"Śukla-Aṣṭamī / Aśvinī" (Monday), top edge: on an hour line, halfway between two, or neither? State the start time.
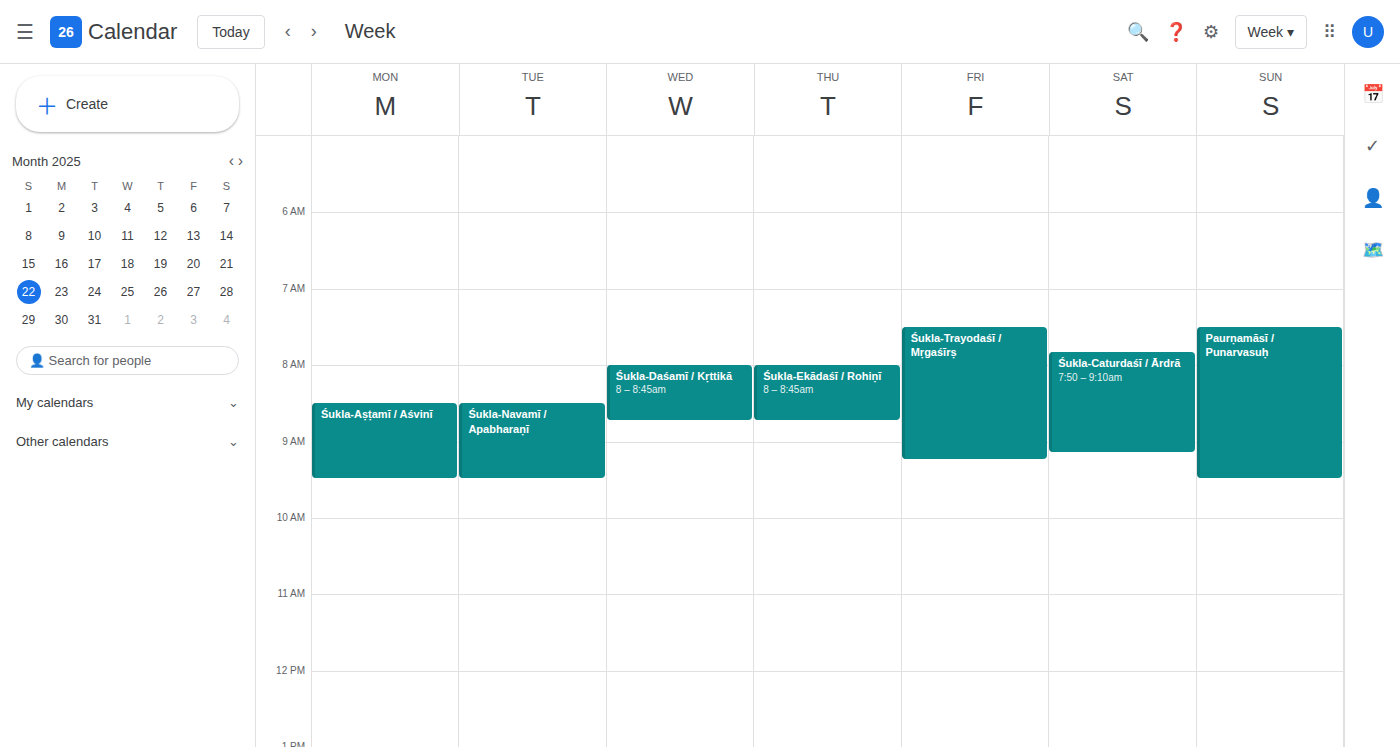
8:30 AM -- halfway between the 8 AM and 9 AM lines.